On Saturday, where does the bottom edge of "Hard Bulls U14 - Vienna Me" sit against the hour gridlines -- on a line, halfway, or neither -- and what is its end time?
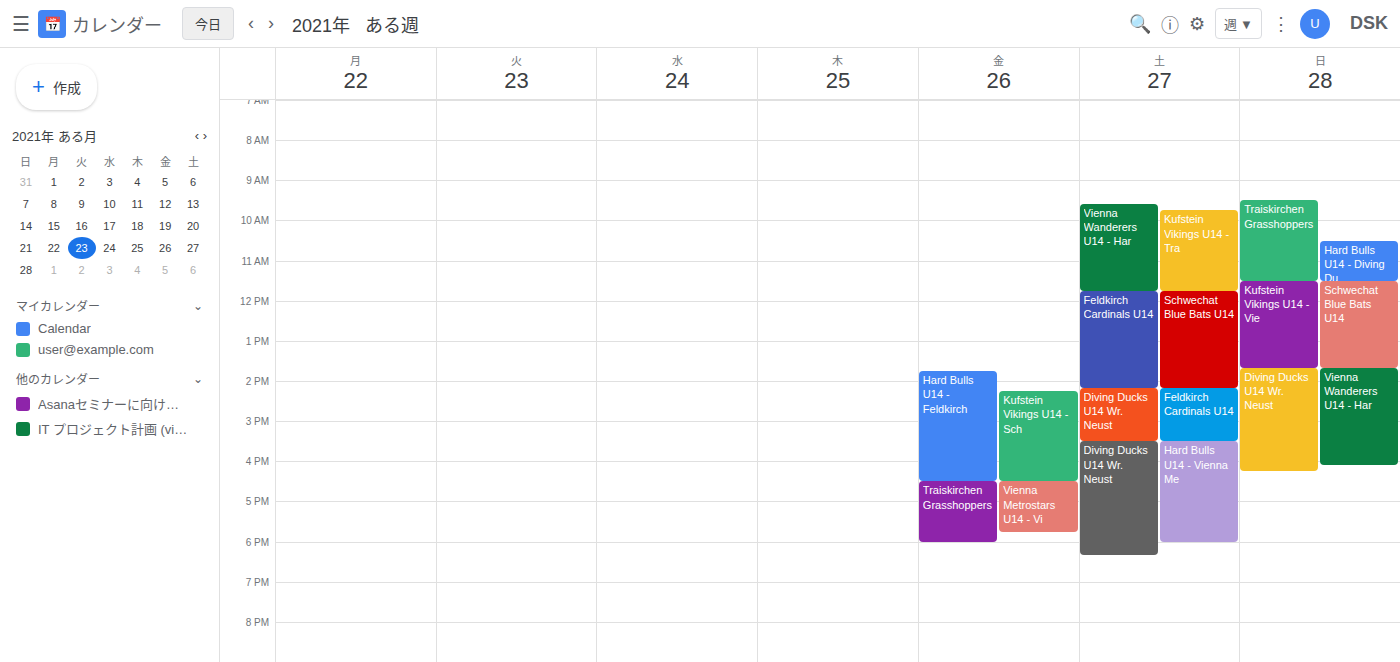
6:00 PM -- exactly on the 6 PM line.